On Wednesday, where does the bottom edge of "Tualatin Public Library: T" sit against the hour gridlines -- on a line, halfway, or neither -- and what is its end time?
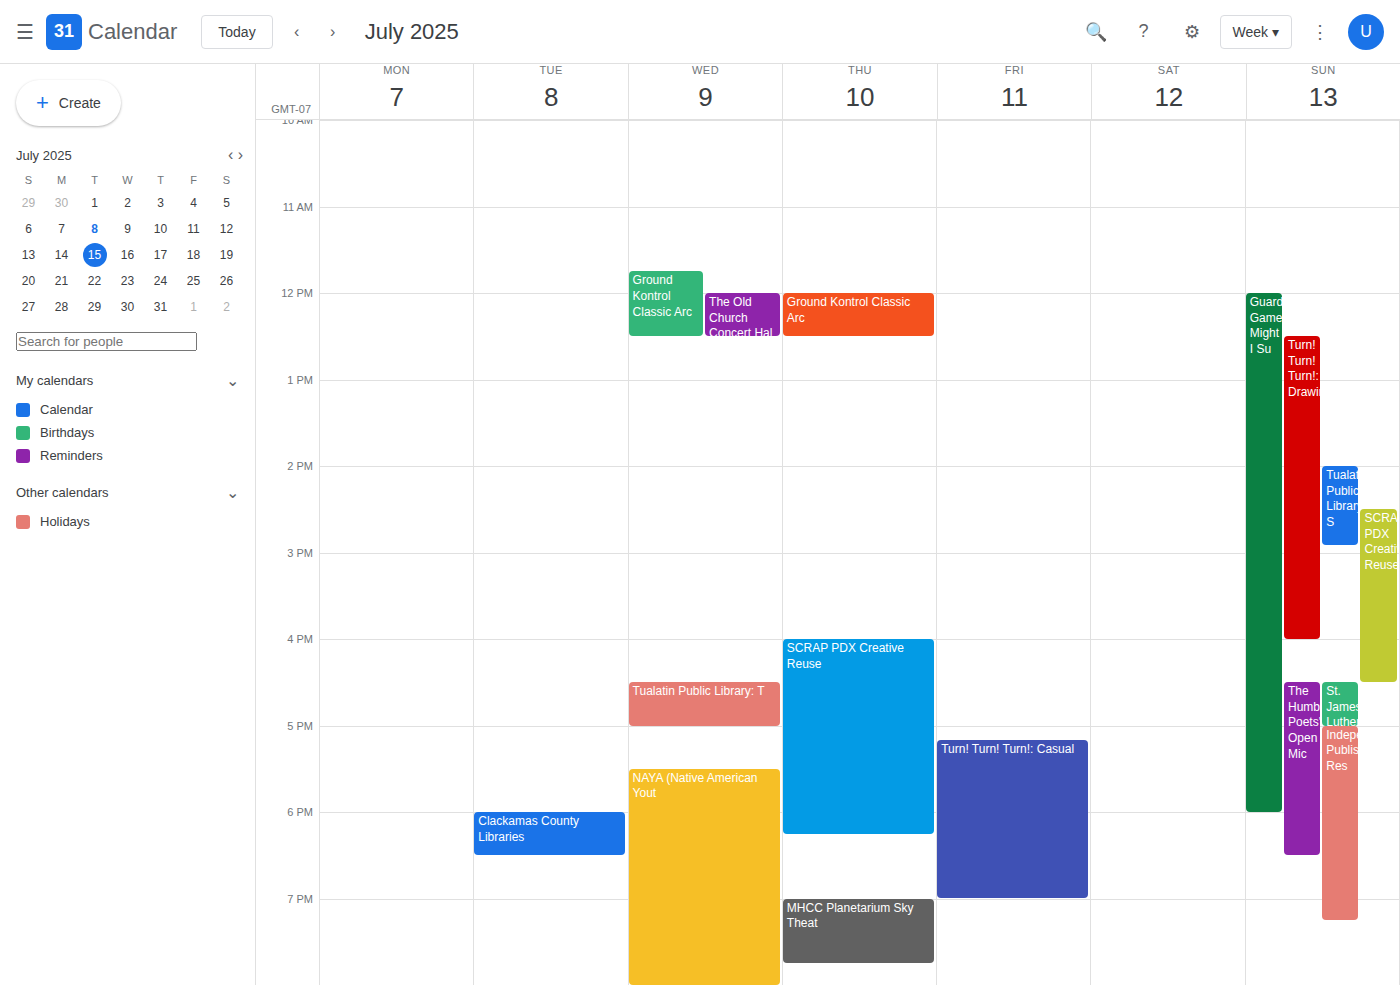
5:00 PM -- exactly on the 5 PM line.